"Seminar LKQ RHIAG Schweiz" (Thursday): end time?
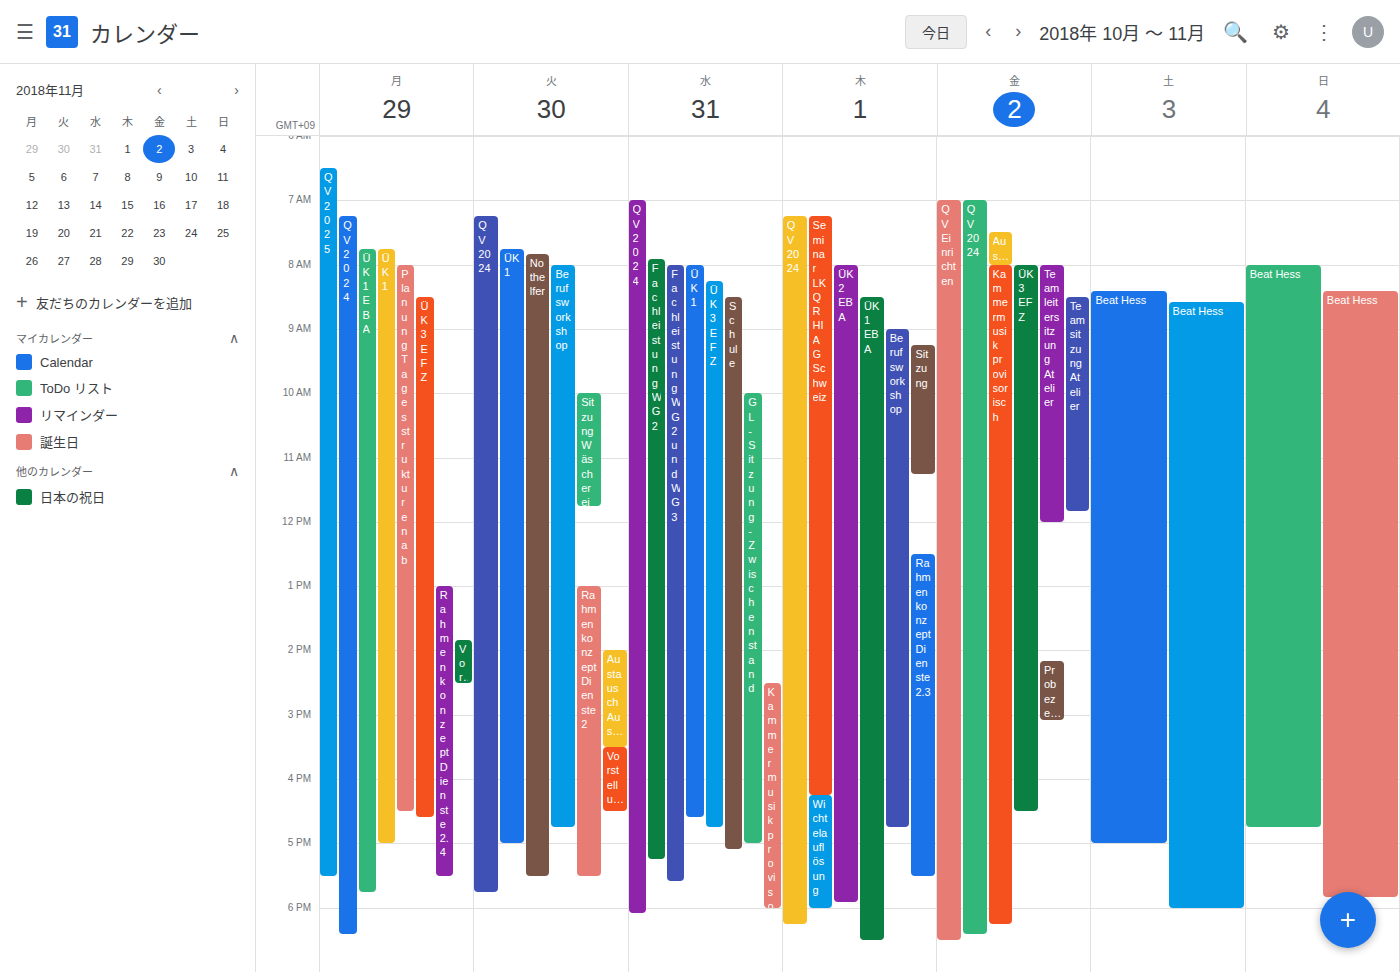
4:15 PM